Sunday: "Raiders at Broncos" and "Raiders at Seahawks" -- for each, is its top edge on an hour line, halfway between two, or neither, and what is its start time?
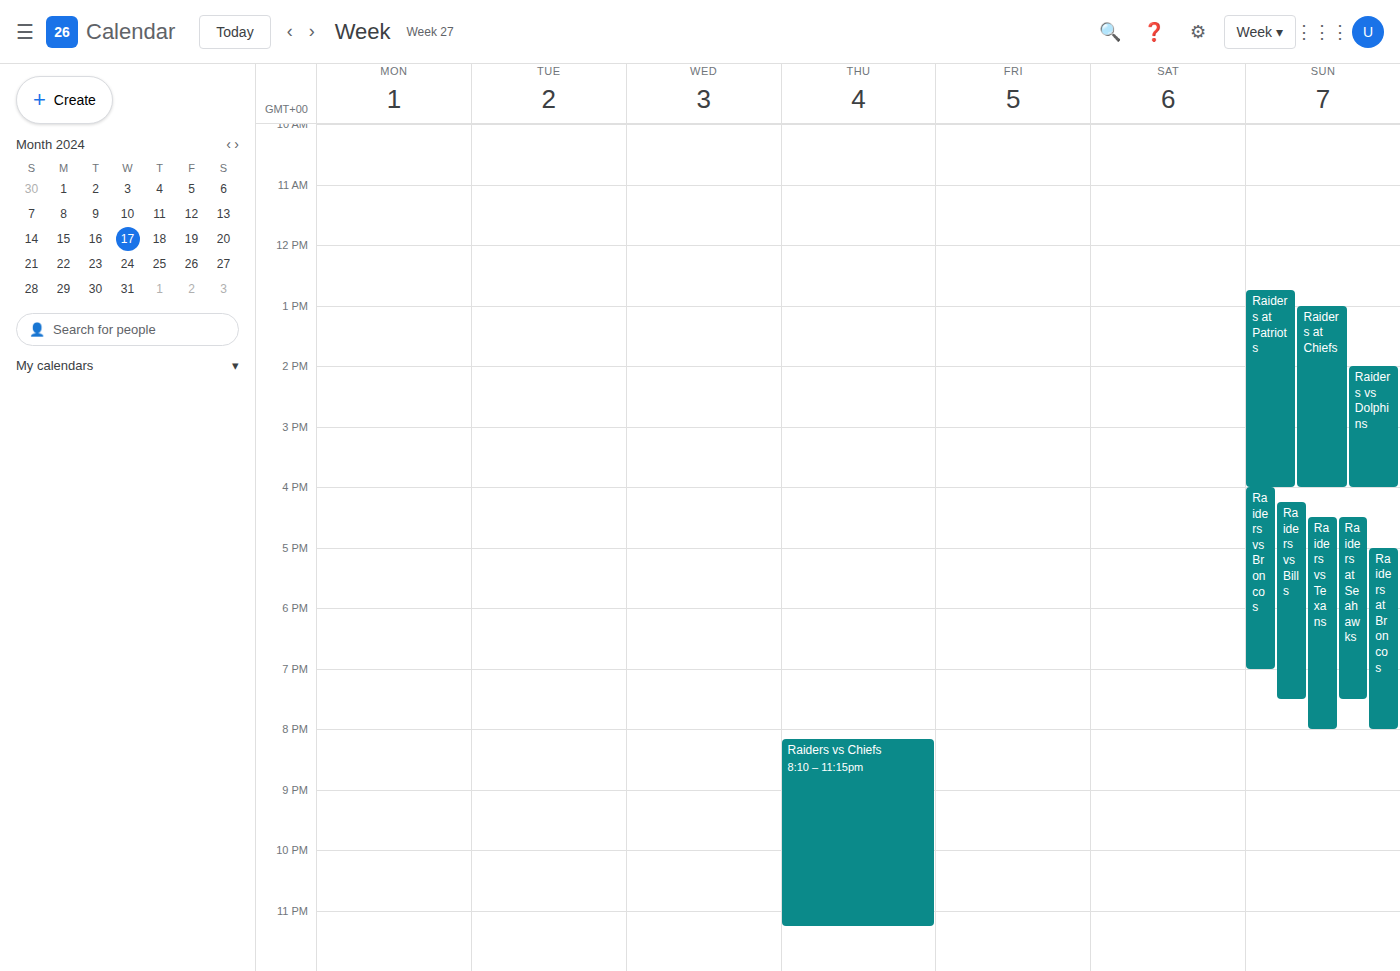
"Raiders at Broncos": 5:00 PM, exactly on the 5 PM line. "Raiders at Seahawks": 4:30 PM, halfway between the 4 PM and 5 PM lines.